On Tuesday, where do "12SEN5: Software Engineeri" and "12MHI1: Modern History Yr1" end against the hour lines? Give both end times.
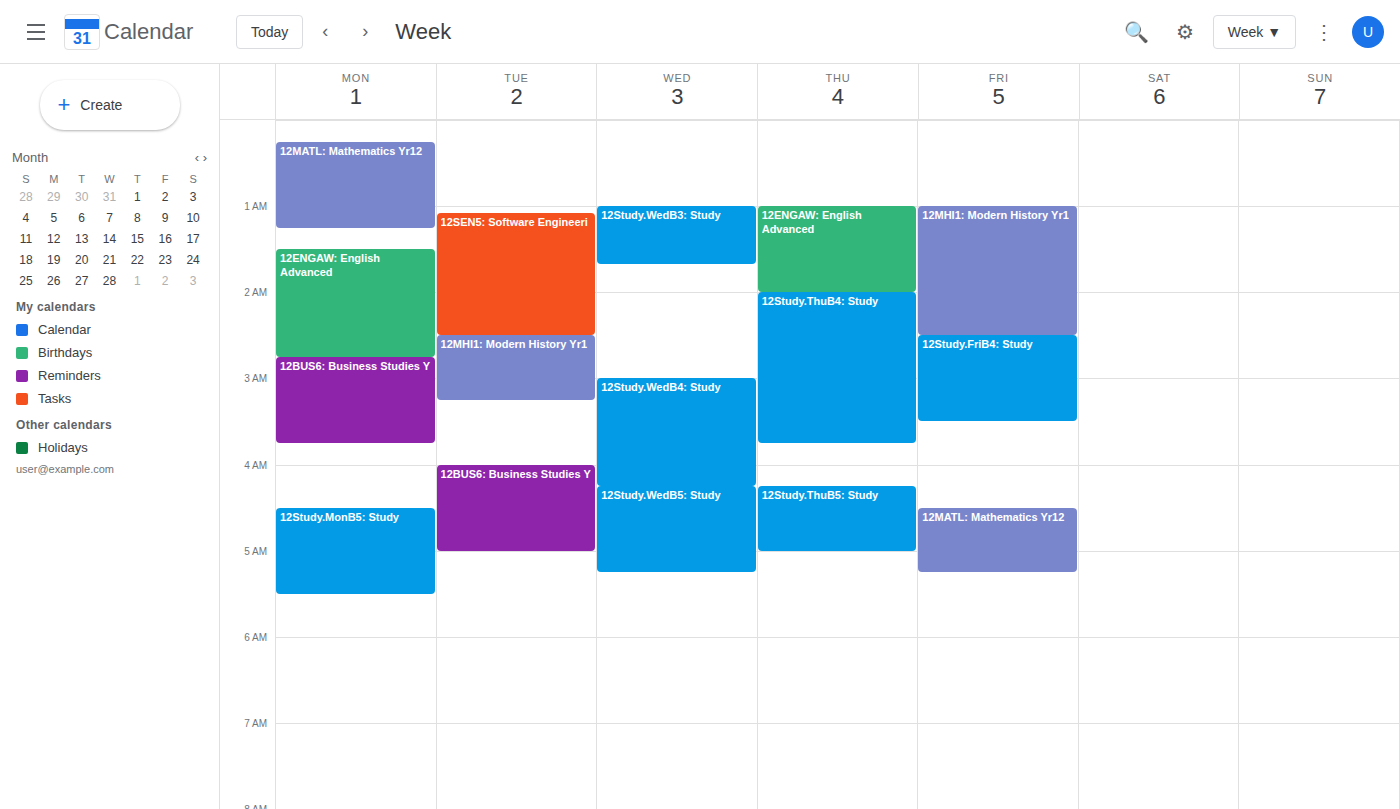
"12SEN5: Software Engineeri": 2:30 AM, halfway between the 2 AM and 3 AM lines. "12MHI1: Modern History Yr1": 3:15 AM, neither: a quarter of the way from the 3 AM line to the 4 AM line.